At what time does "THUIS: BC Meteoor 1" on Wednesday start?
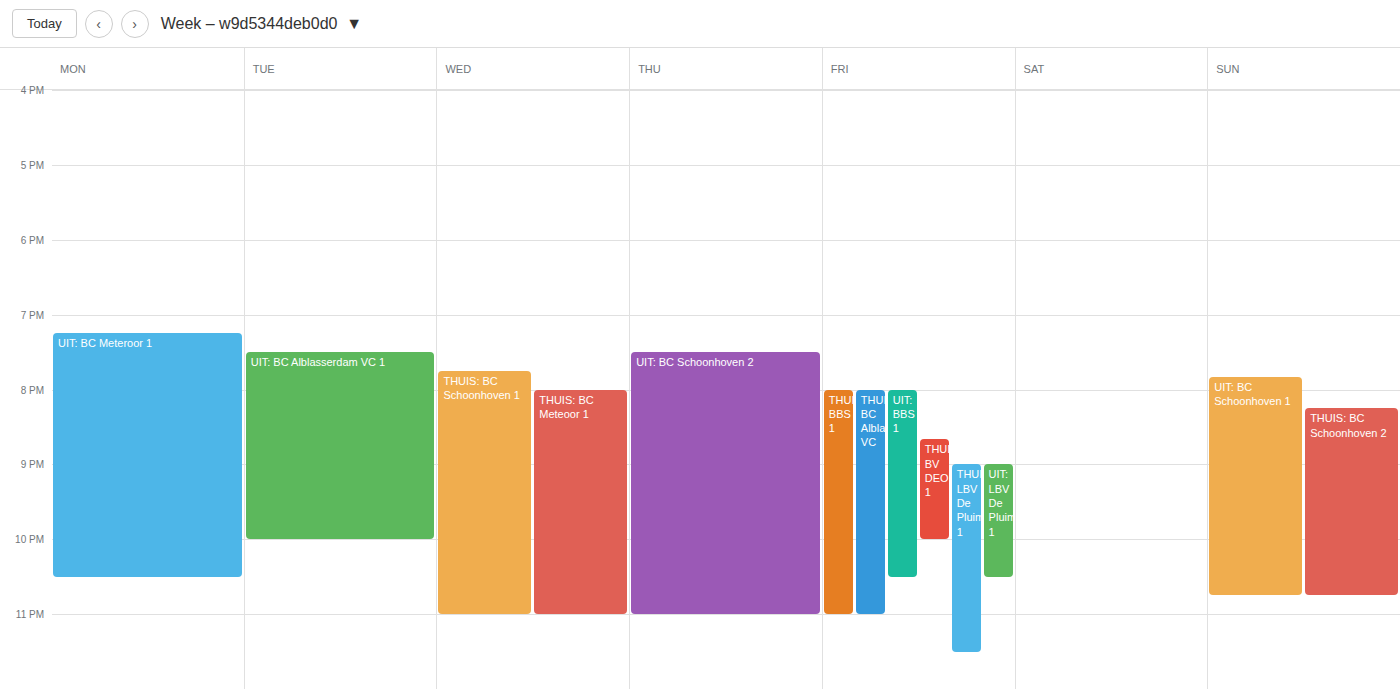
20:00